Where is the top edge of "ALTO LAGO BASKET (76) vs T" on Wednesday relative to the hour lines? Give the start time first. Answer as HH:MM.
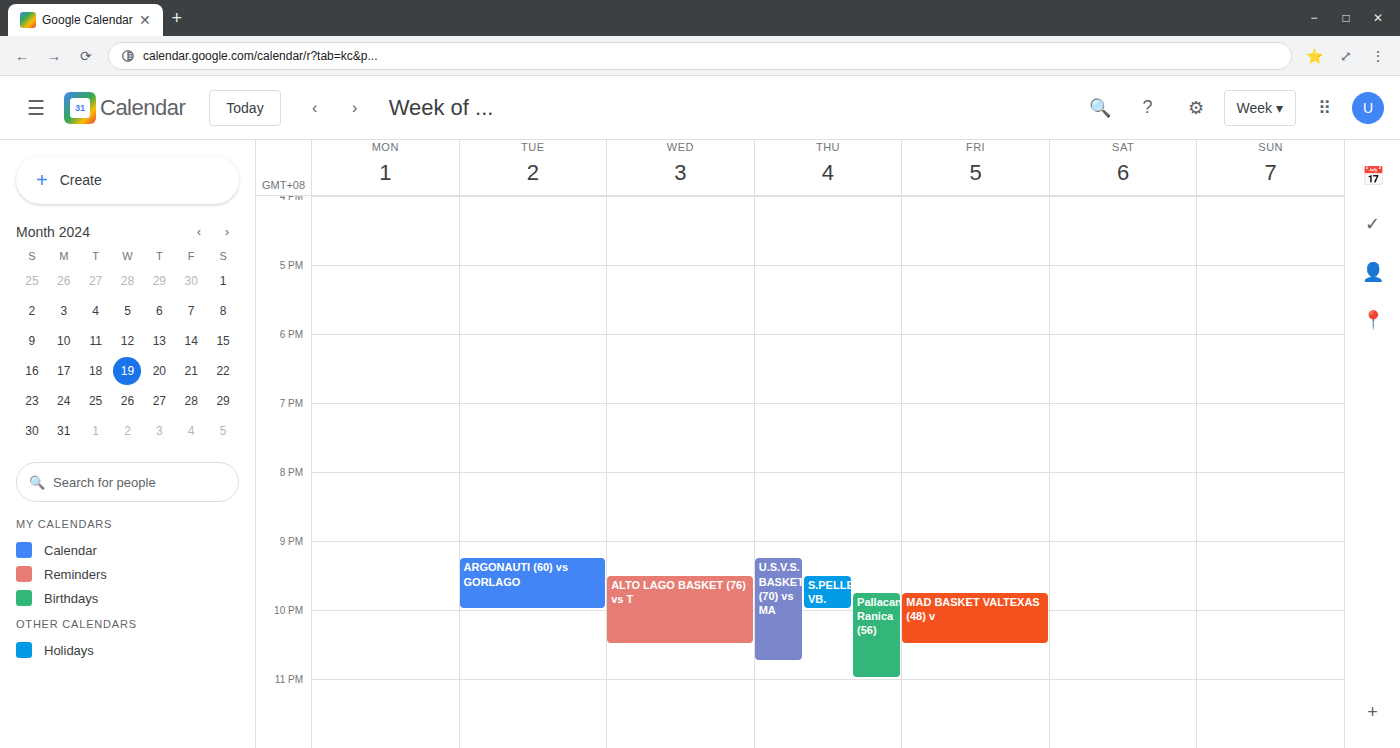
21:30 -- halfway between the 21:00 and 22:00 lines.